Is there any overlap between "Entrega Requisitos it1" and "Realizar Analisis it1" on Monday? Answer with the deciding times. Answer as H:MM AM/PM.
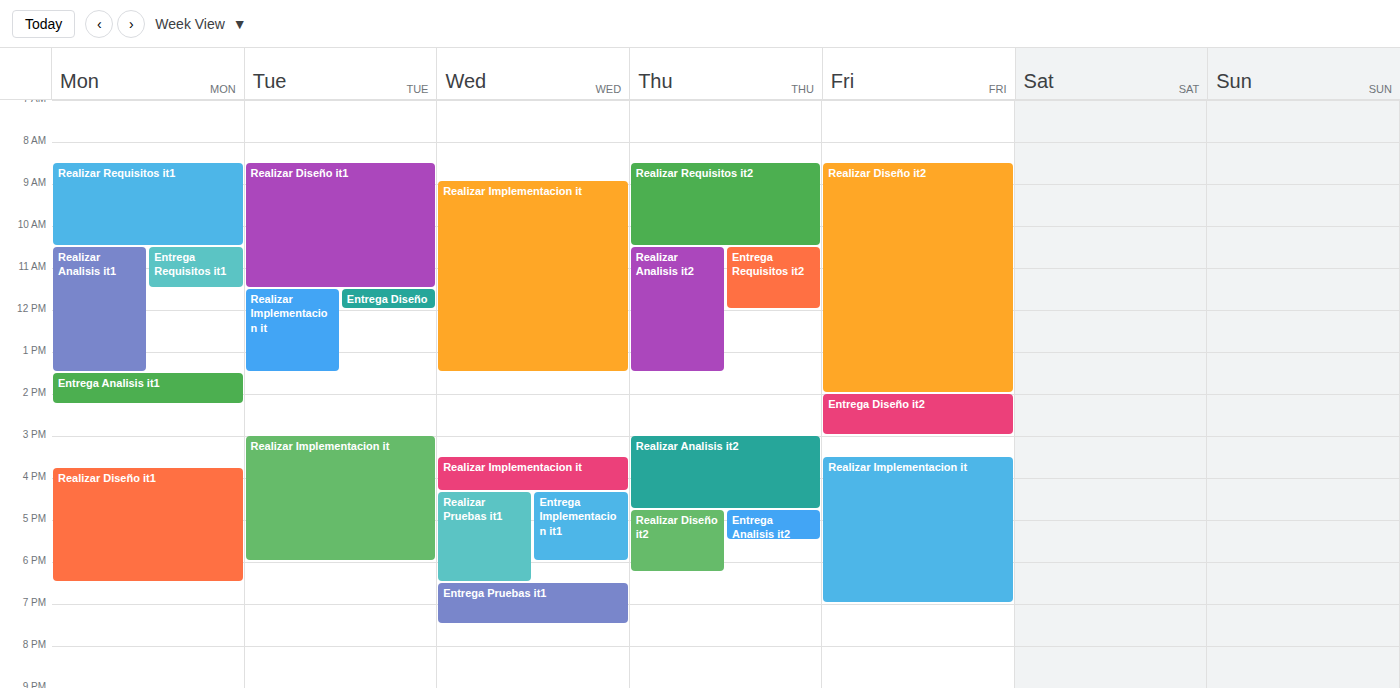
"Entrega Requisitos it1" runs 10:30 AM to 11:30 AM, inside "Realizar Analisis it1" -- they overlap.